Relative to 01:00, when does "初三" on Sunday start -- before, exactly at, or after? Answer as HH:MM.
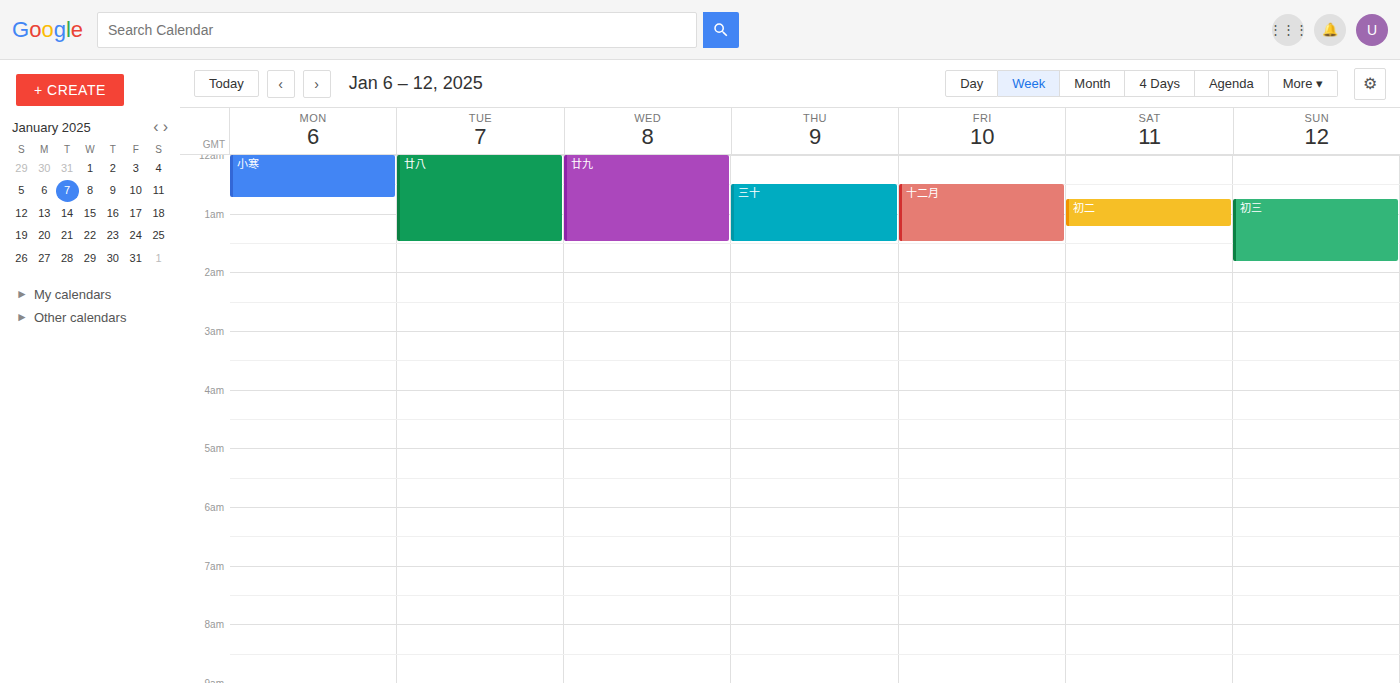
00:45 -- before 01:00, 15 minutes above the 01:00 line.